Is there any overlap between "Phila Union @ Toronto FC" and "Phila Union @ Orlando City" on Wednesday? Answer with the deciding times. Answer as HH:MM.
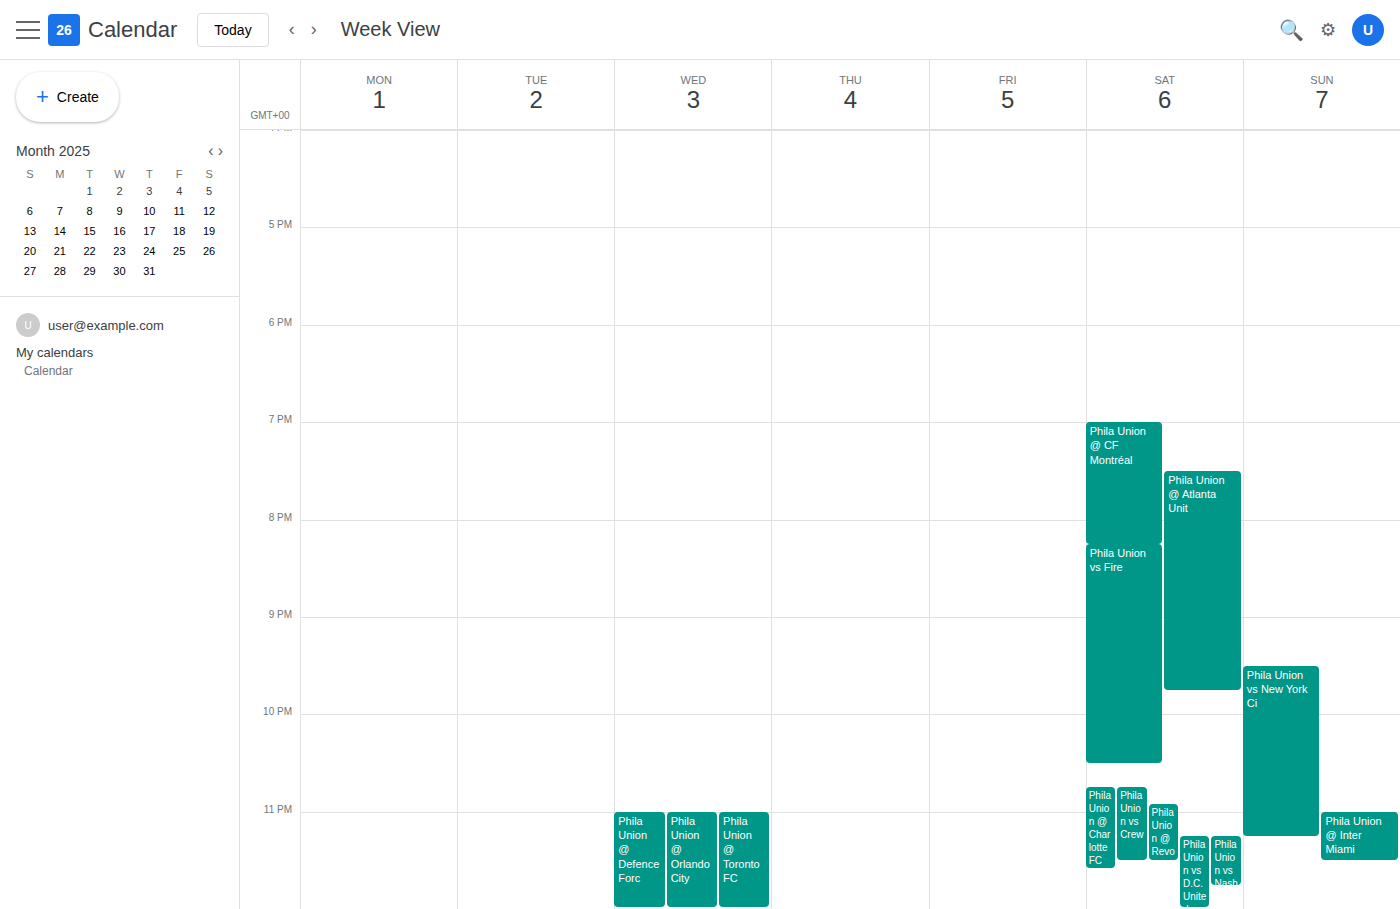
"Phila Union @ Orlando City" runs 23:00 to 24:00, inside "Phila Union @ Toronto FC" -- they overlap.